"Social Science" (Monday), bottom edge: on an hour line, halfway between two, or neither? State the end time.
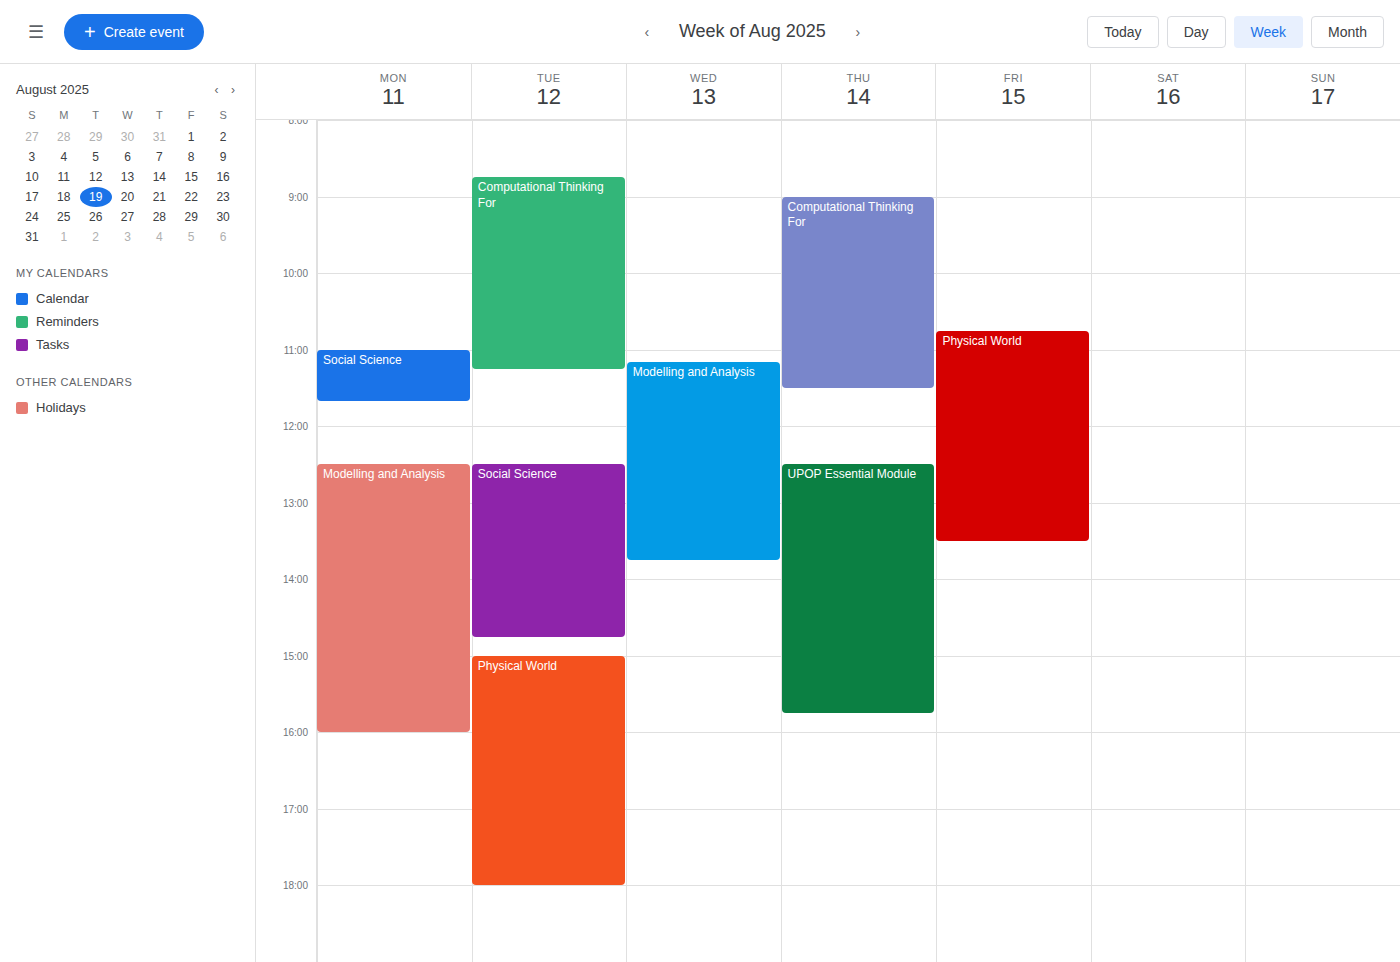
11:40 AM -- neither: 40 minutes below the 11 AM line and 20 minutes above the 12 PM line.